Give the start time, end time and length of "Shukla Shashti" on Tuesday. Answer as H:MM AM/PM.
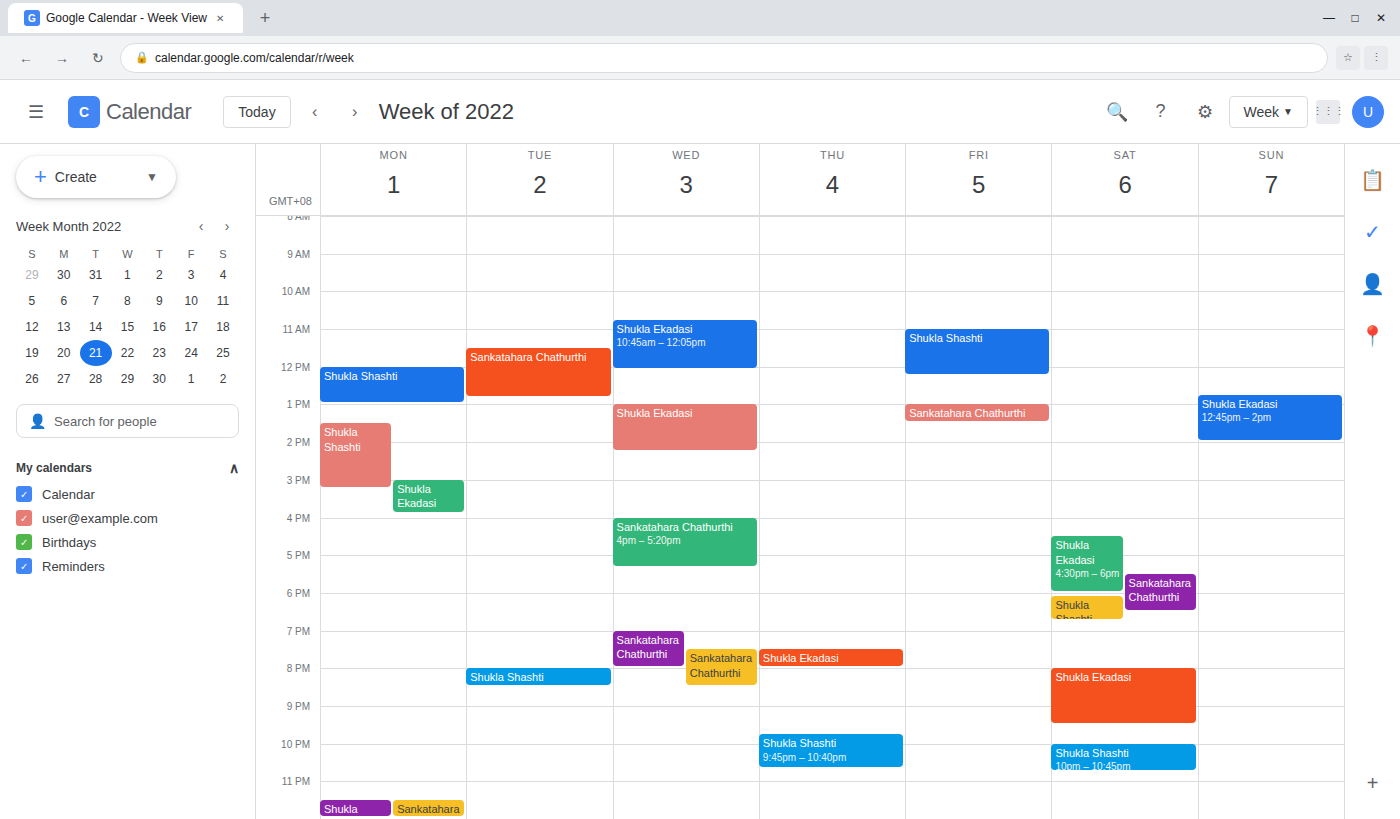
8:00 PM to 8:30 PM, 30 minutes